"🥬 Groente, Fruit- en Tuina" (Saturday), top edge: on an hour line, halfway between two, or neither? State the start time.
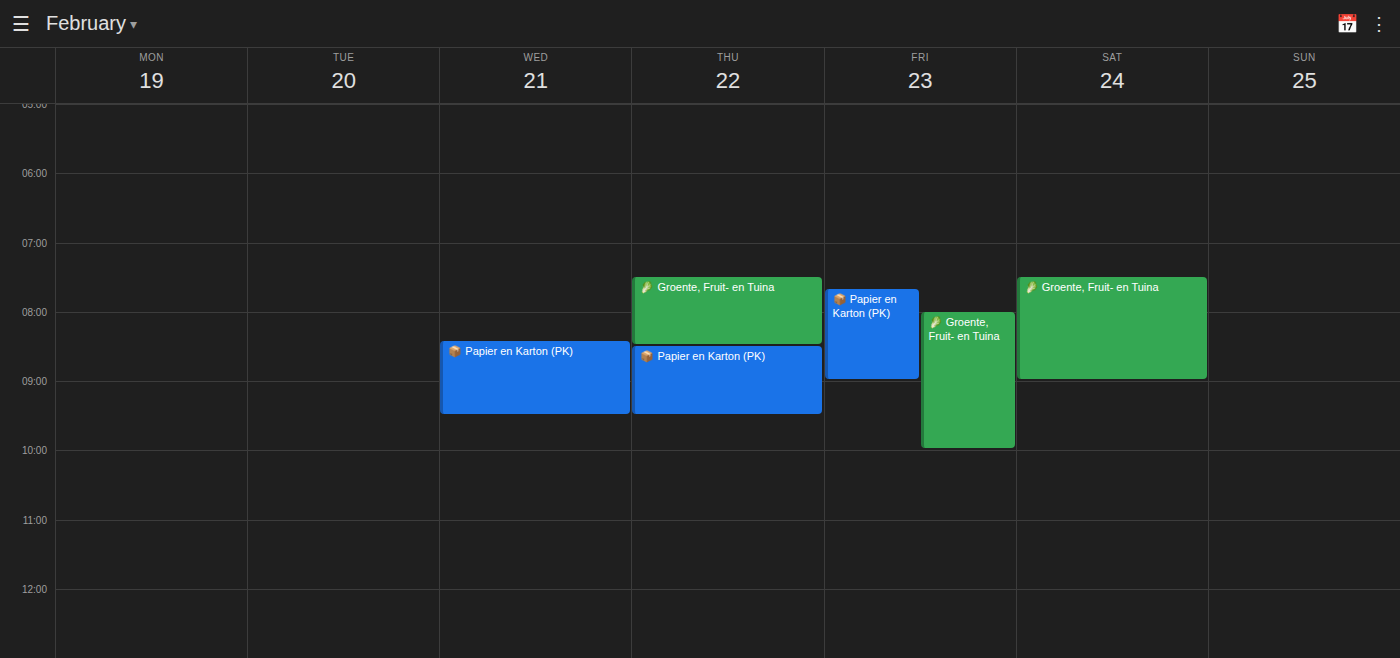
07:30 -- halfway between the 07:00 and 08:00 lines.